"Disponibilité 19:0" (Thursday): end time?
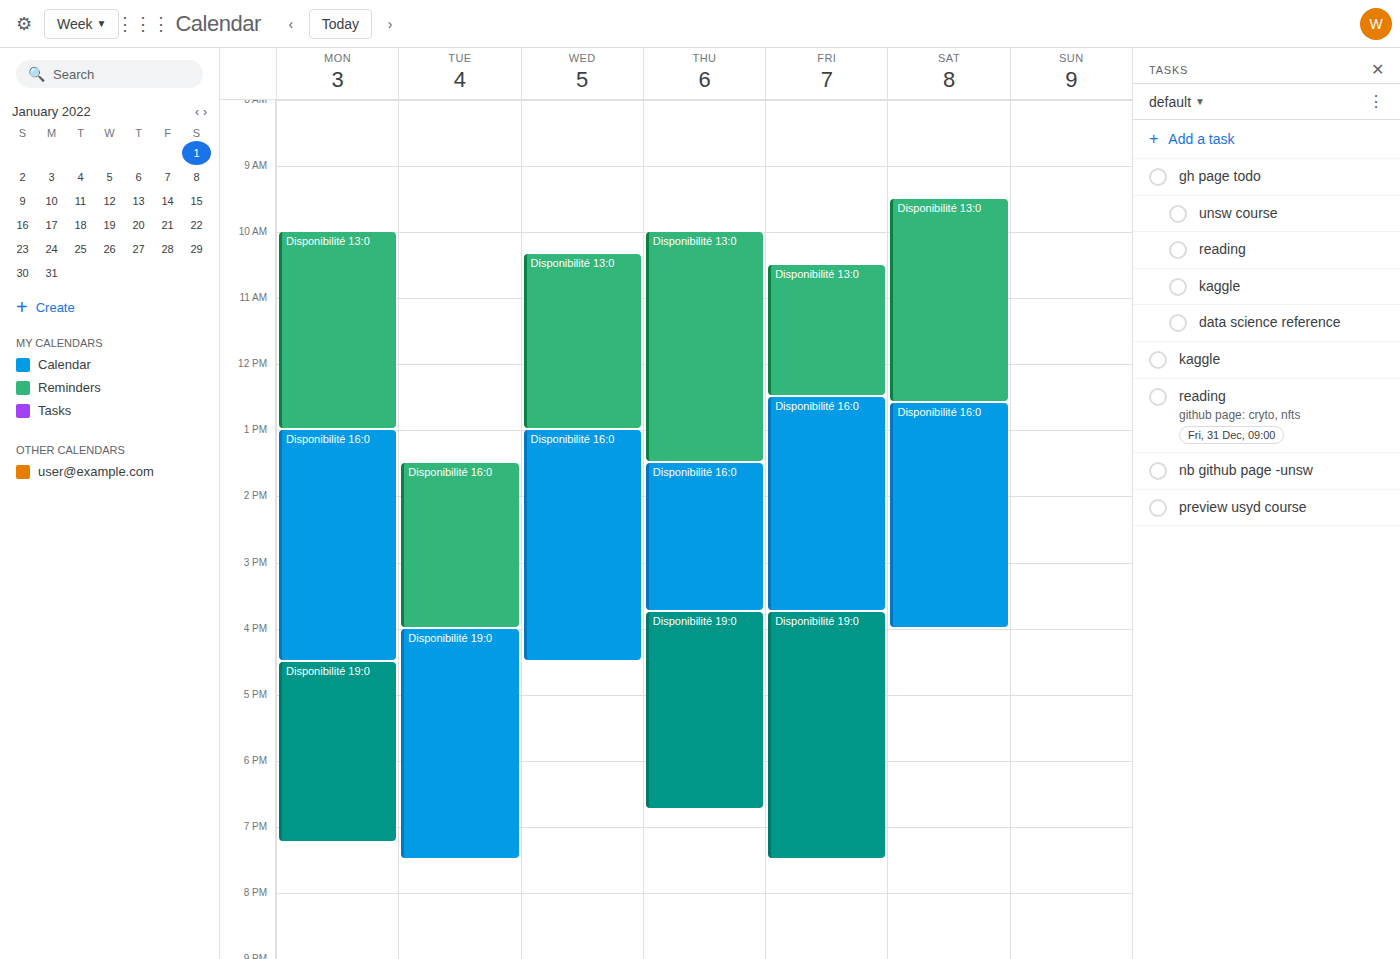
6:45 PM